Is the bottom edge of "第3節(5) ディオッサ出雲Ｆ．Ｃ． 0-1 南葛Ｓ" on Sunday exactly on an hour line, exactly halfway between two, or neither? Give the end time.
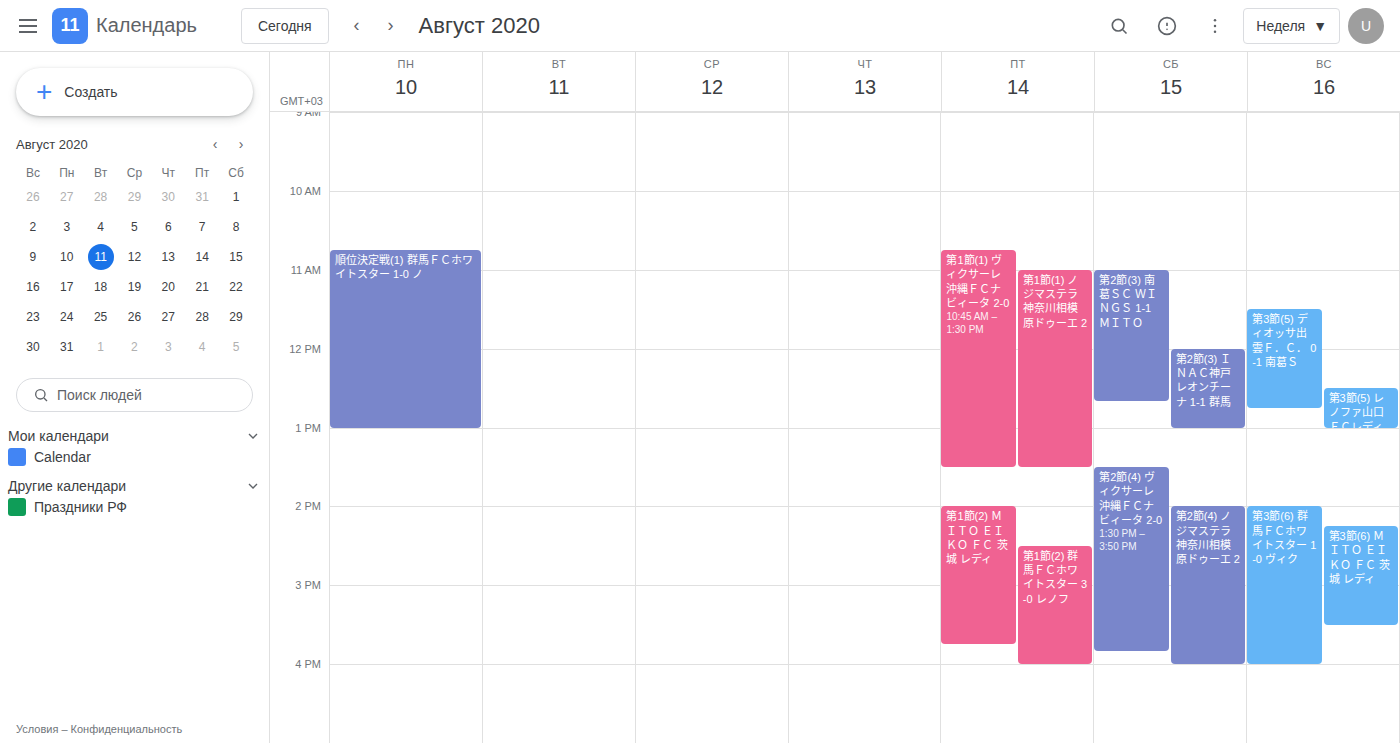
12:45 PM -- neither: three quarters of the way from the 12 PM line to the 1 PM line.